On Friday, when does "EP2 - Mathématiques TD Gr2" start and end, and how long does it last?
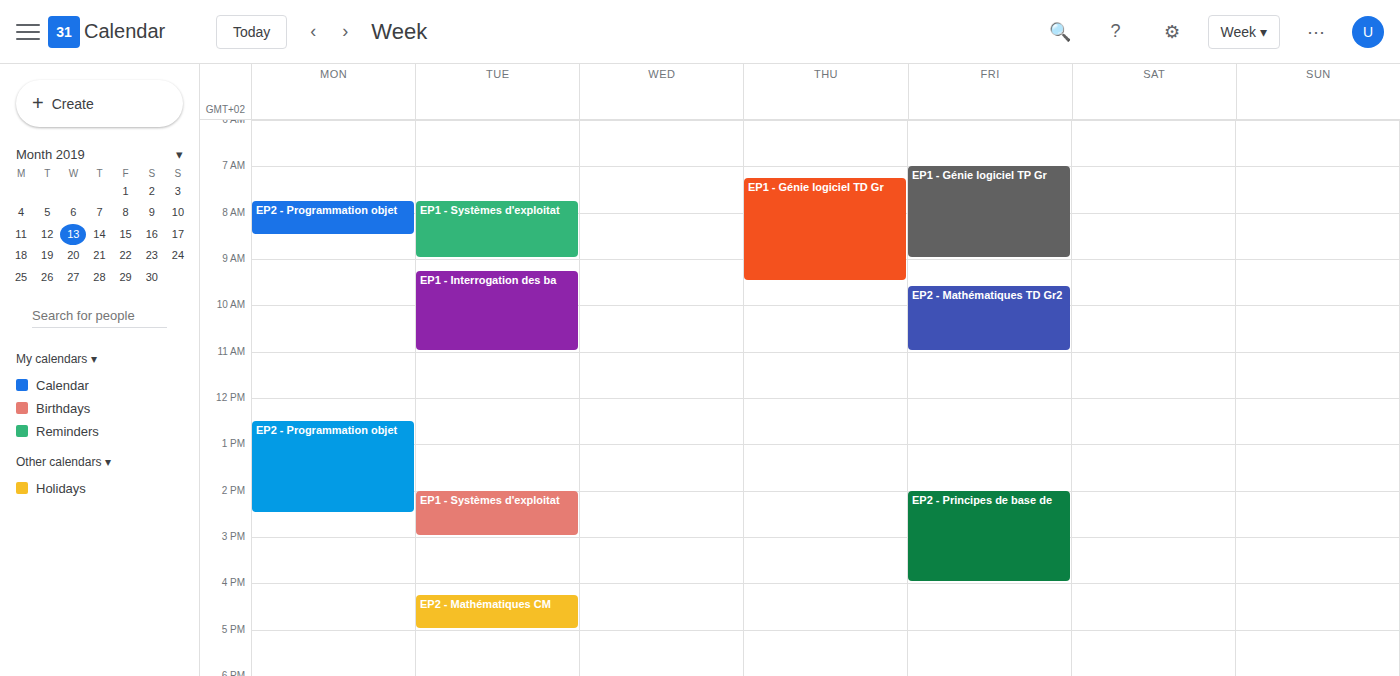
9:35 AM to 11:00 AM, 1 hour 25 minutes